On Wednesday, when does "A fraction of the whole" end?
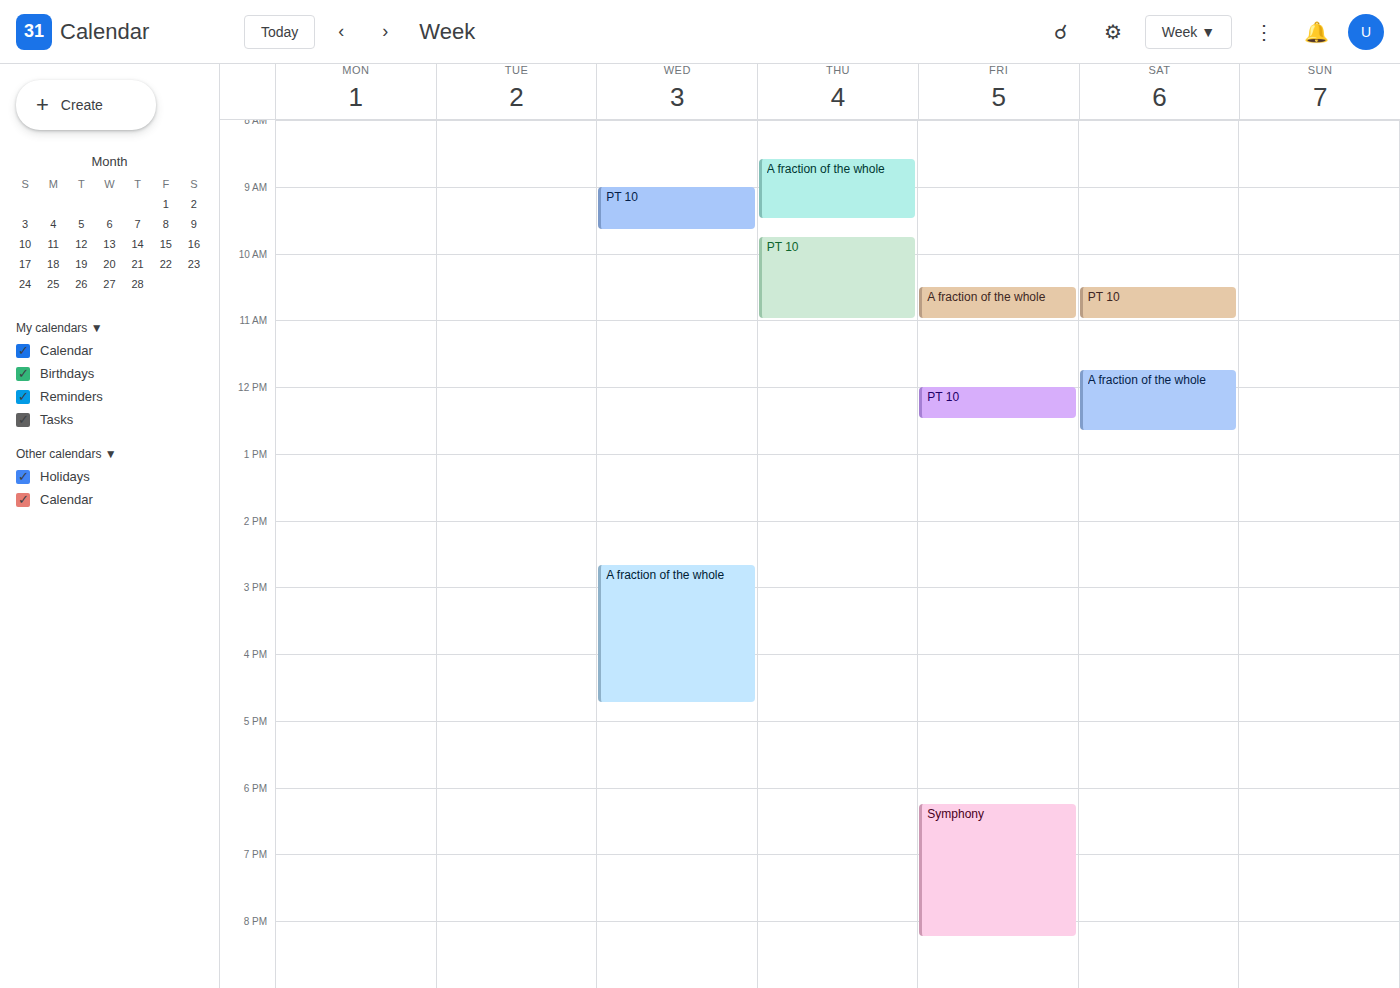
4:45 PM